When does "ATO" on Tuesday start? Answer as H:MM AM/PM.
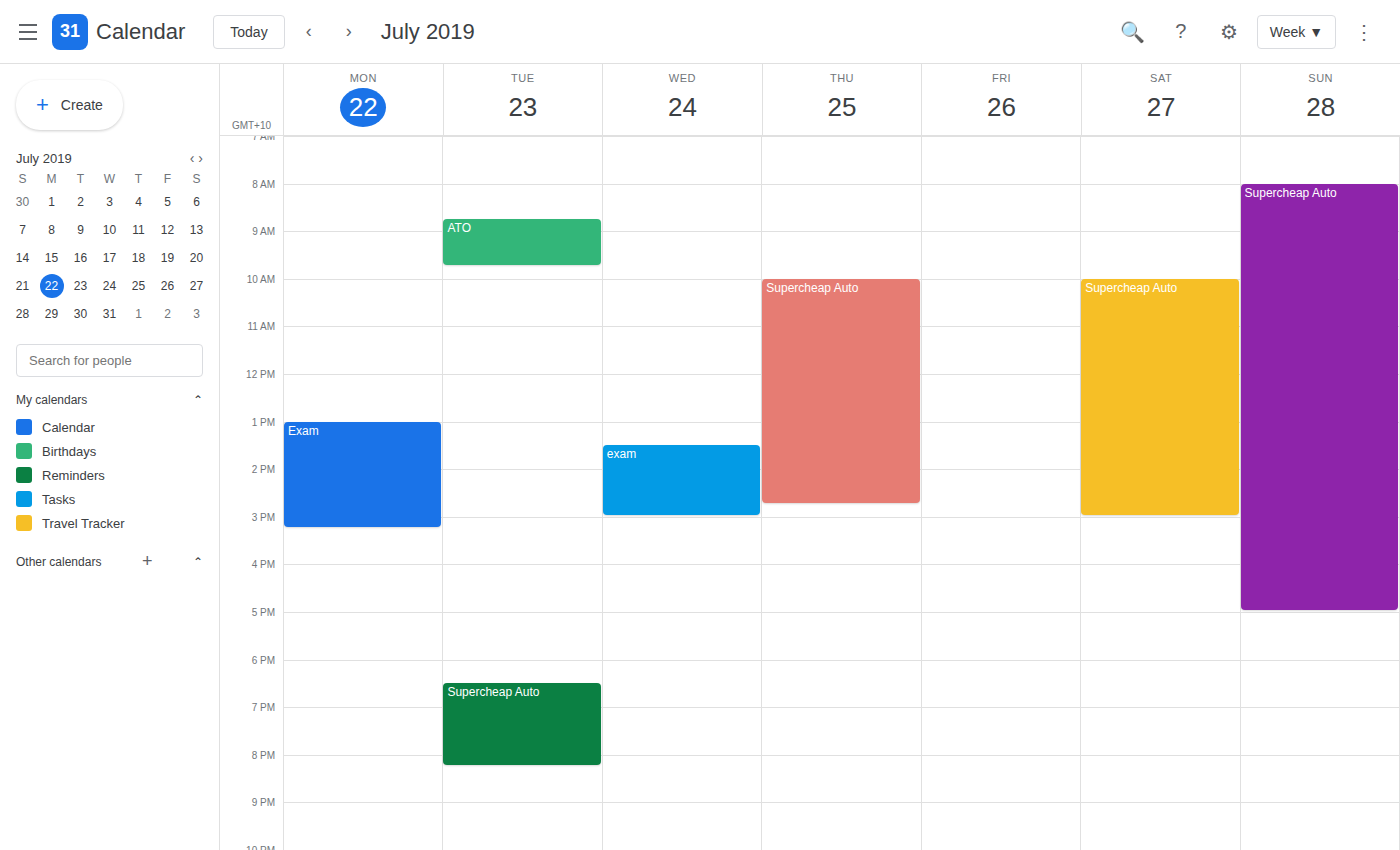
8:45 AM